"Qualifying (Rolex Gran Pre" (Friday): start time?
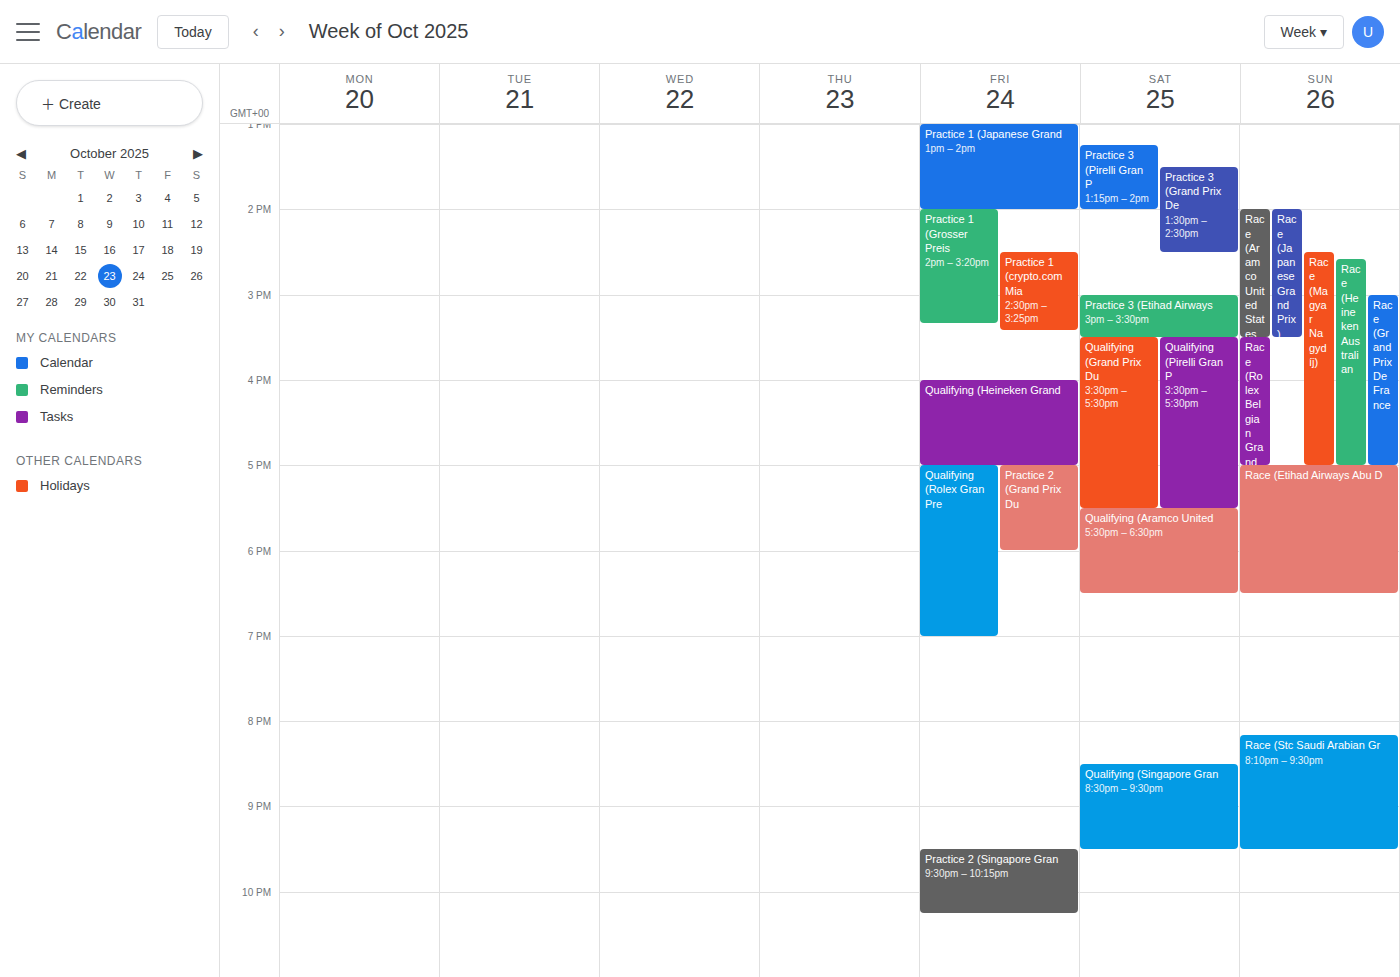
5:00 PM